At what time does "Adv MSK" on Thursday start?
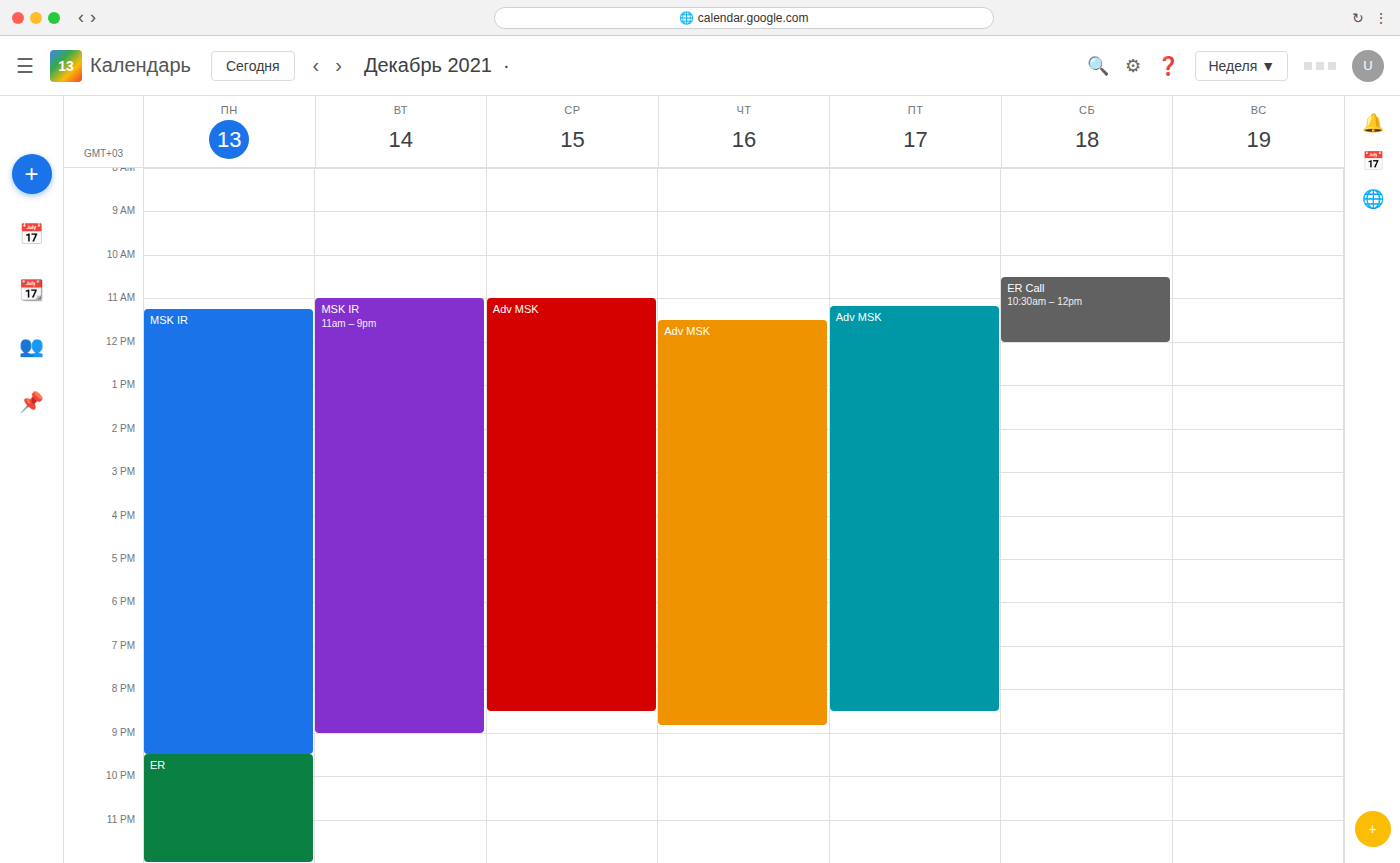
11:30 AM